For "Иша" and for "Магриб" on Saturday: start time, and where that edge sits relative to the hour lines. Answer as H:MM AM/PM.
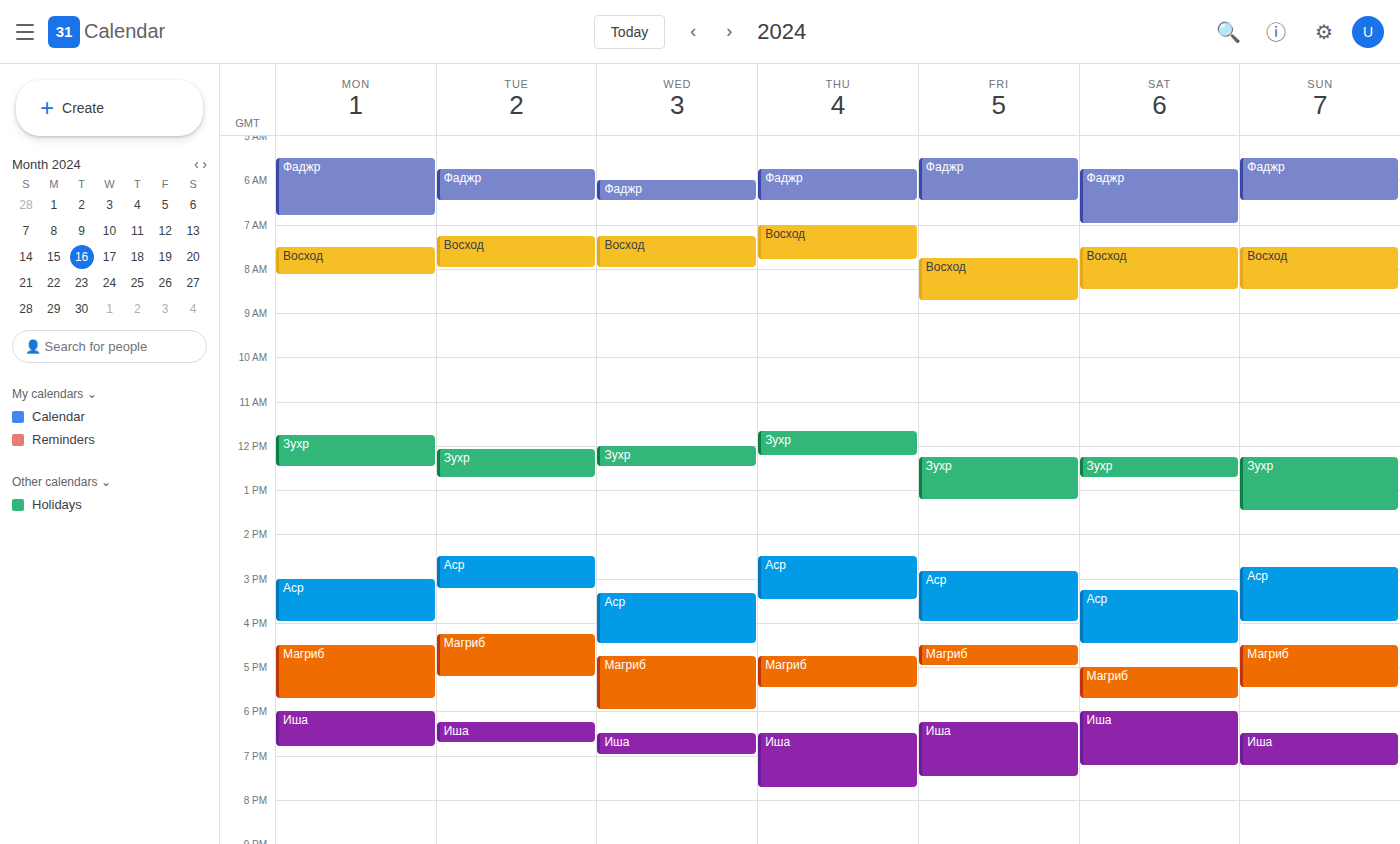
"Иша": 6:00 PM, exactly on the 6 PM line. "Магриб": 5:00 PM, exactly on the 5 PM line.